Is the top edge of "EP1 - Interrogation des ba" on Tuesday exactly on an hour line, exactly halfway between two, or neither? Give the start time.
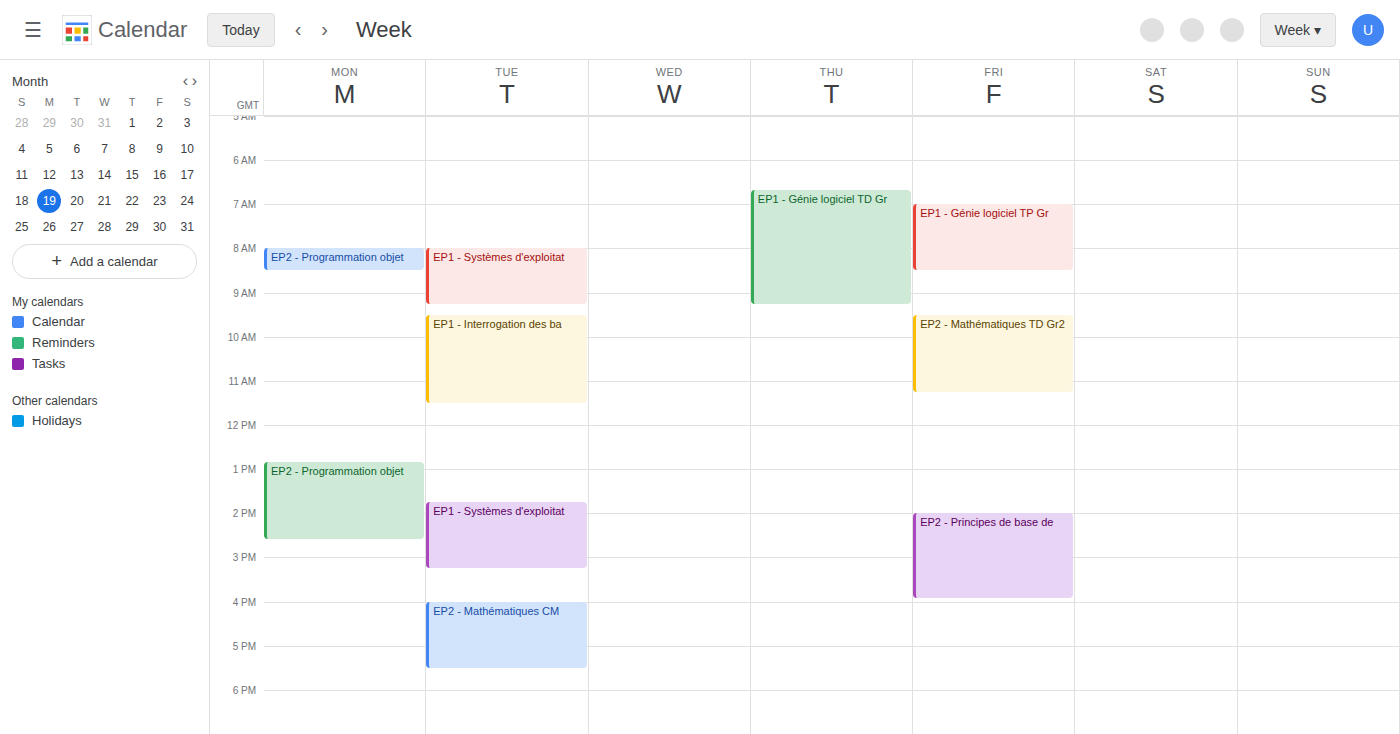
9:30 AM -- halfway between the 9 AM and 10 AM lines.